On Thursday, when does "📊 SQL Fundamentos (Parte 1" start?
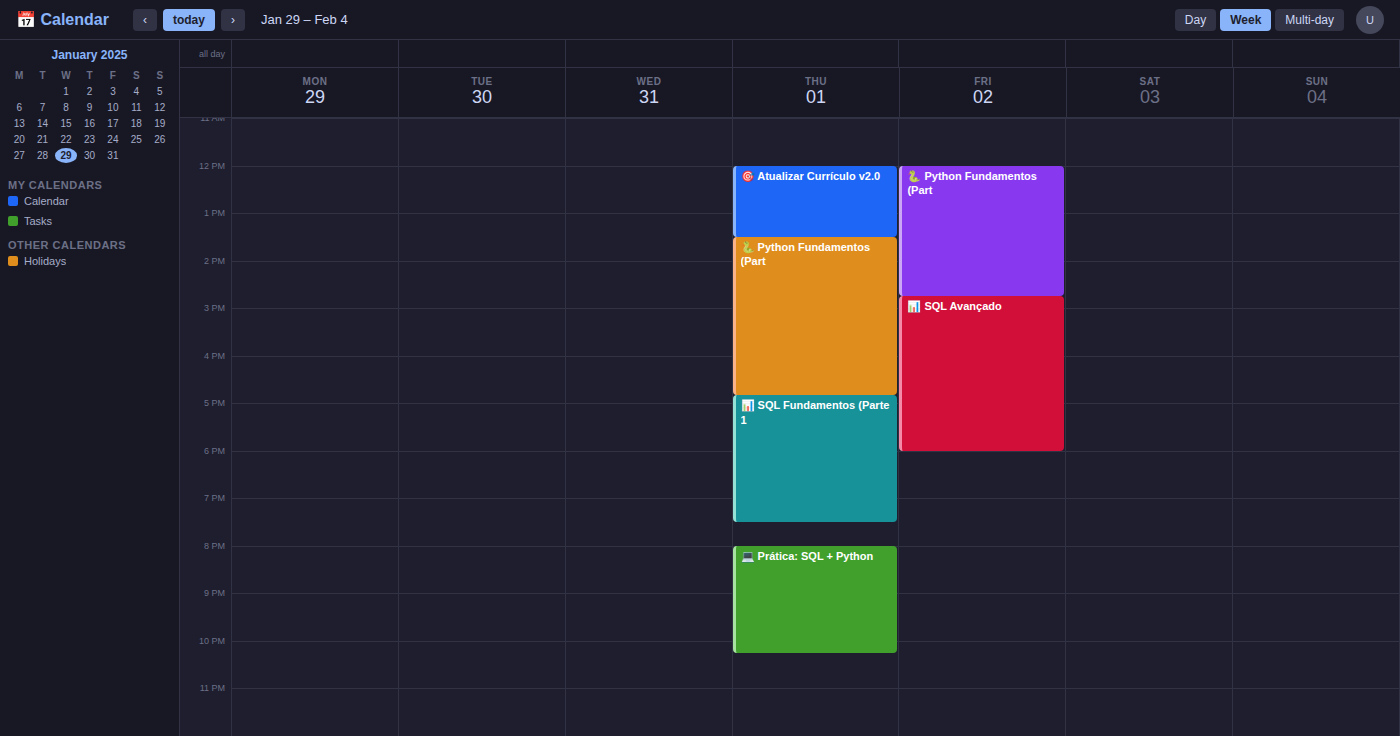
4:50 PM